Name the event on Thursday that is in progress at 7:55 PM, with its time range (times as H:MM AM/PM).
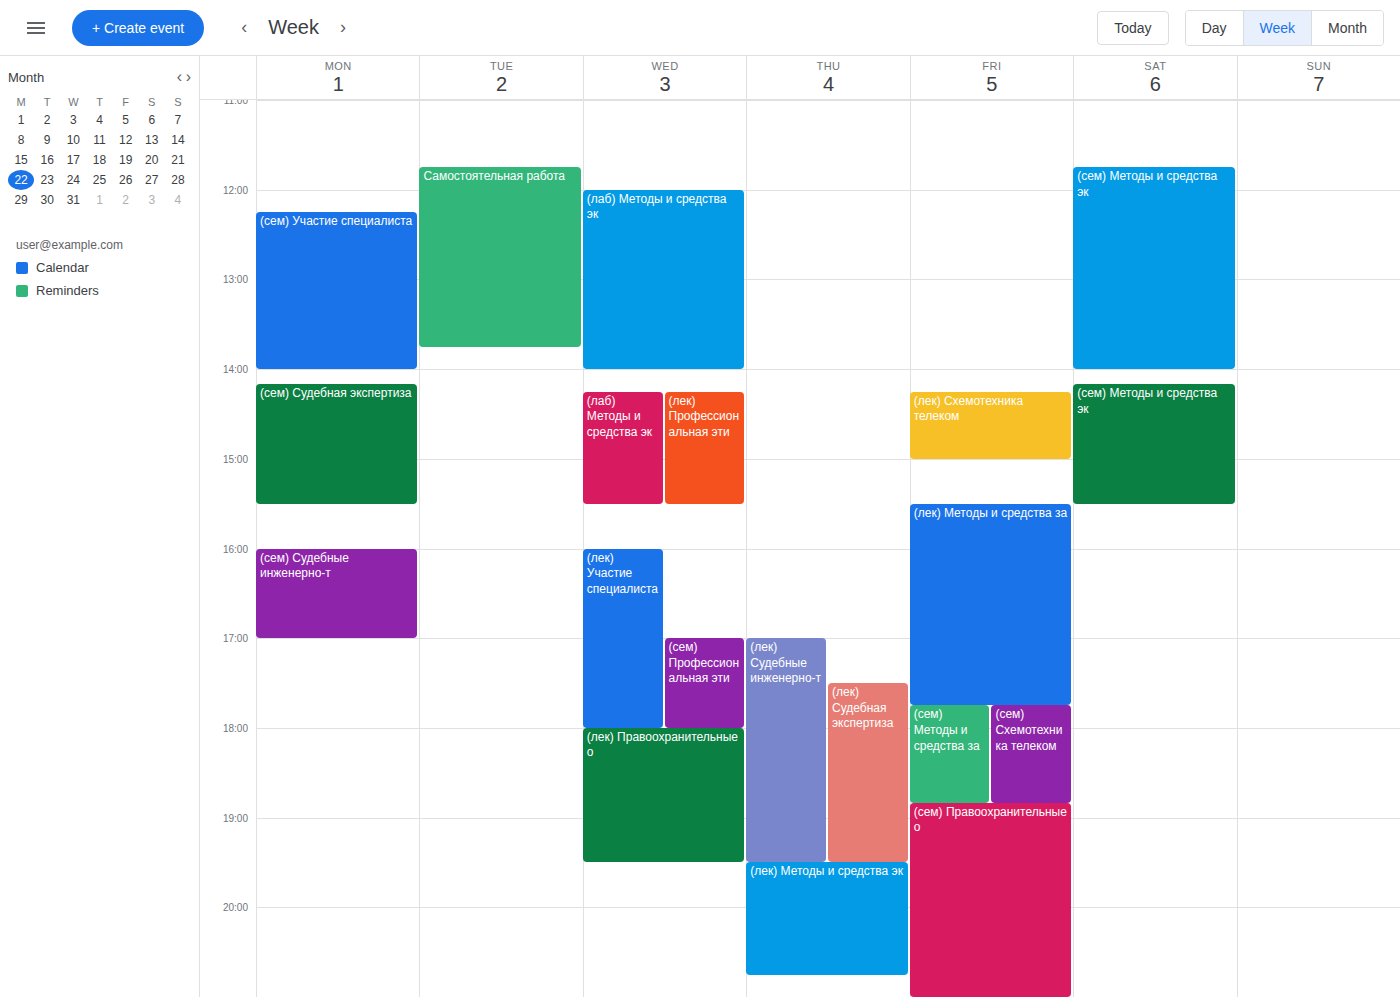
"(лек) Методы и средства эк", 7:30 PM to 8:45 PM